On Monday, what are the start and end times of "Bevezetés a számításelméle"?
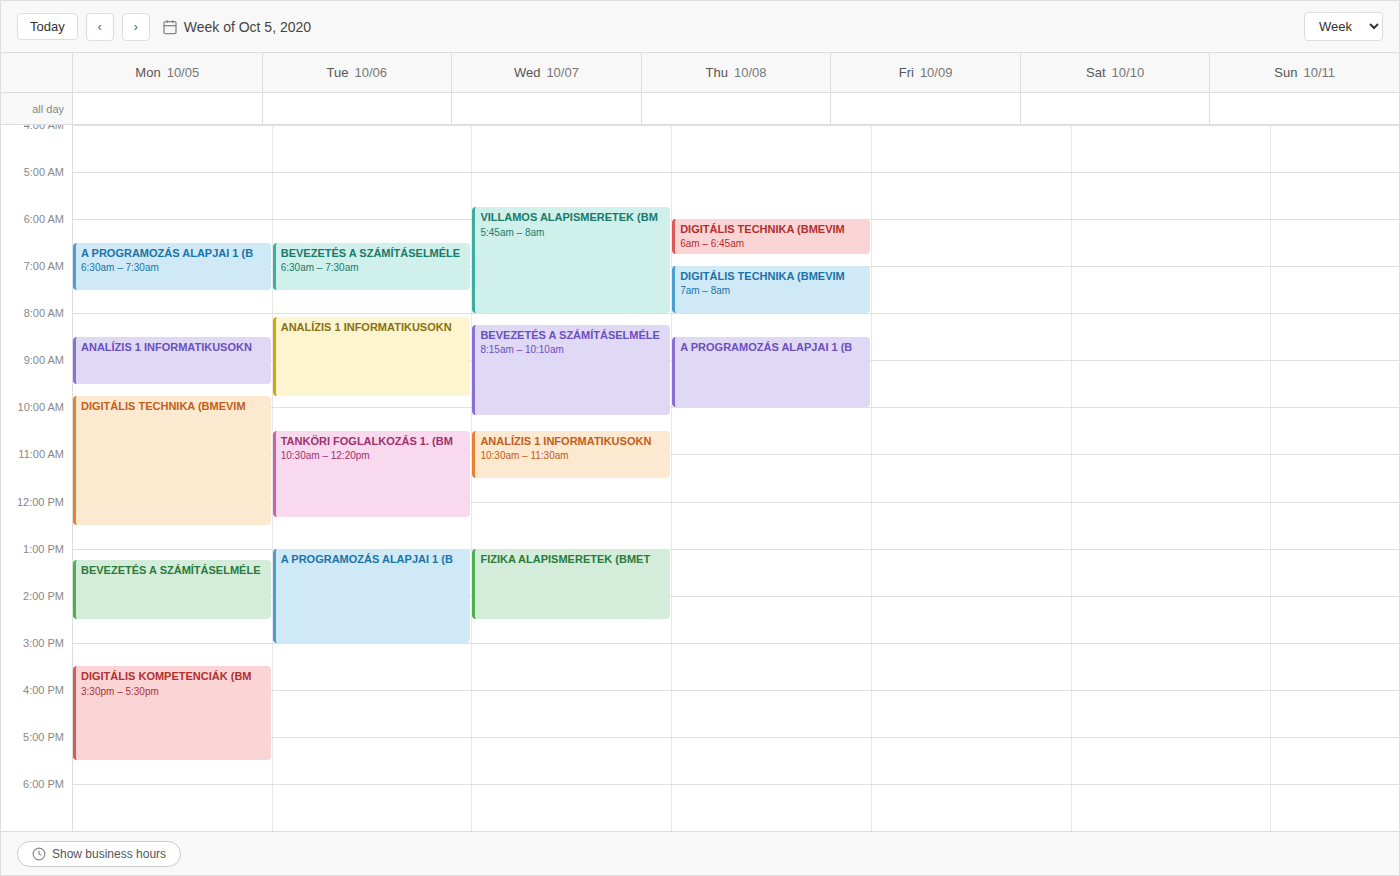
1:15 PM to 2:30 PM